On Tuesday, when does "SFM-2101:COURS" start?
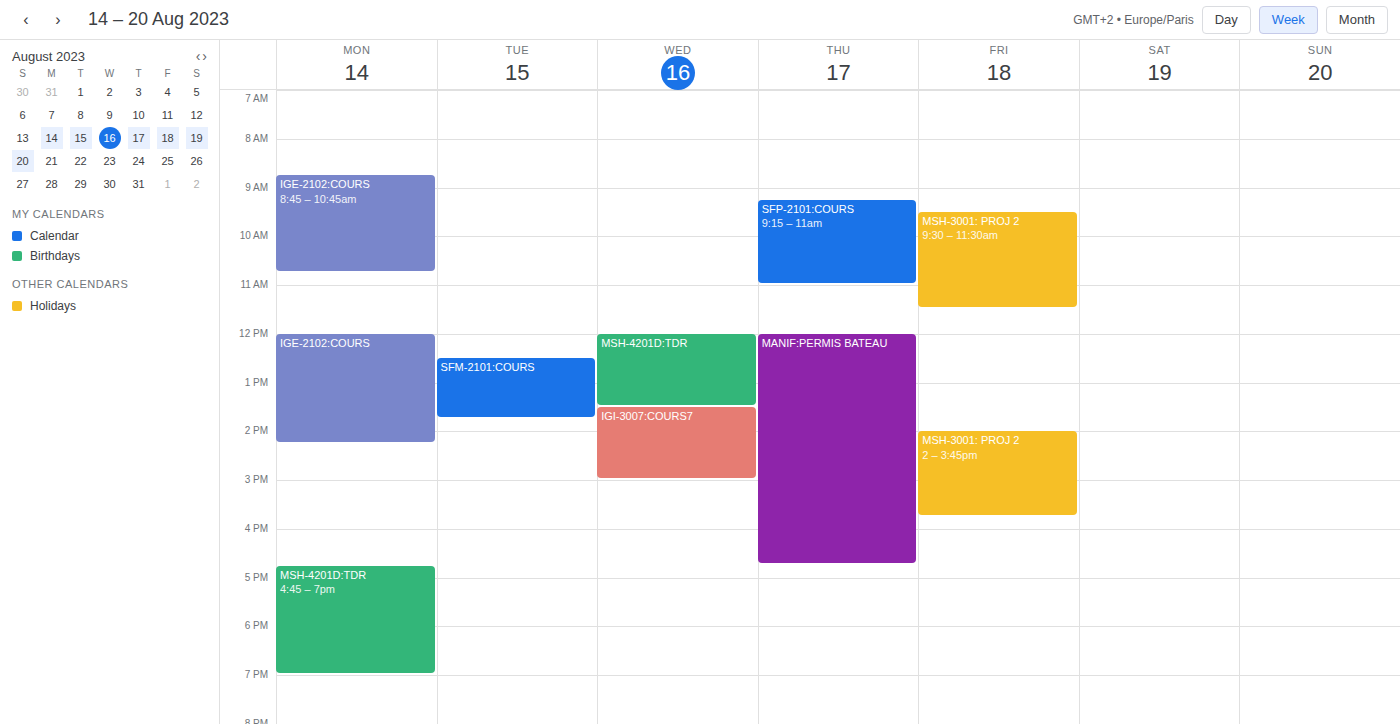
12:30 PM